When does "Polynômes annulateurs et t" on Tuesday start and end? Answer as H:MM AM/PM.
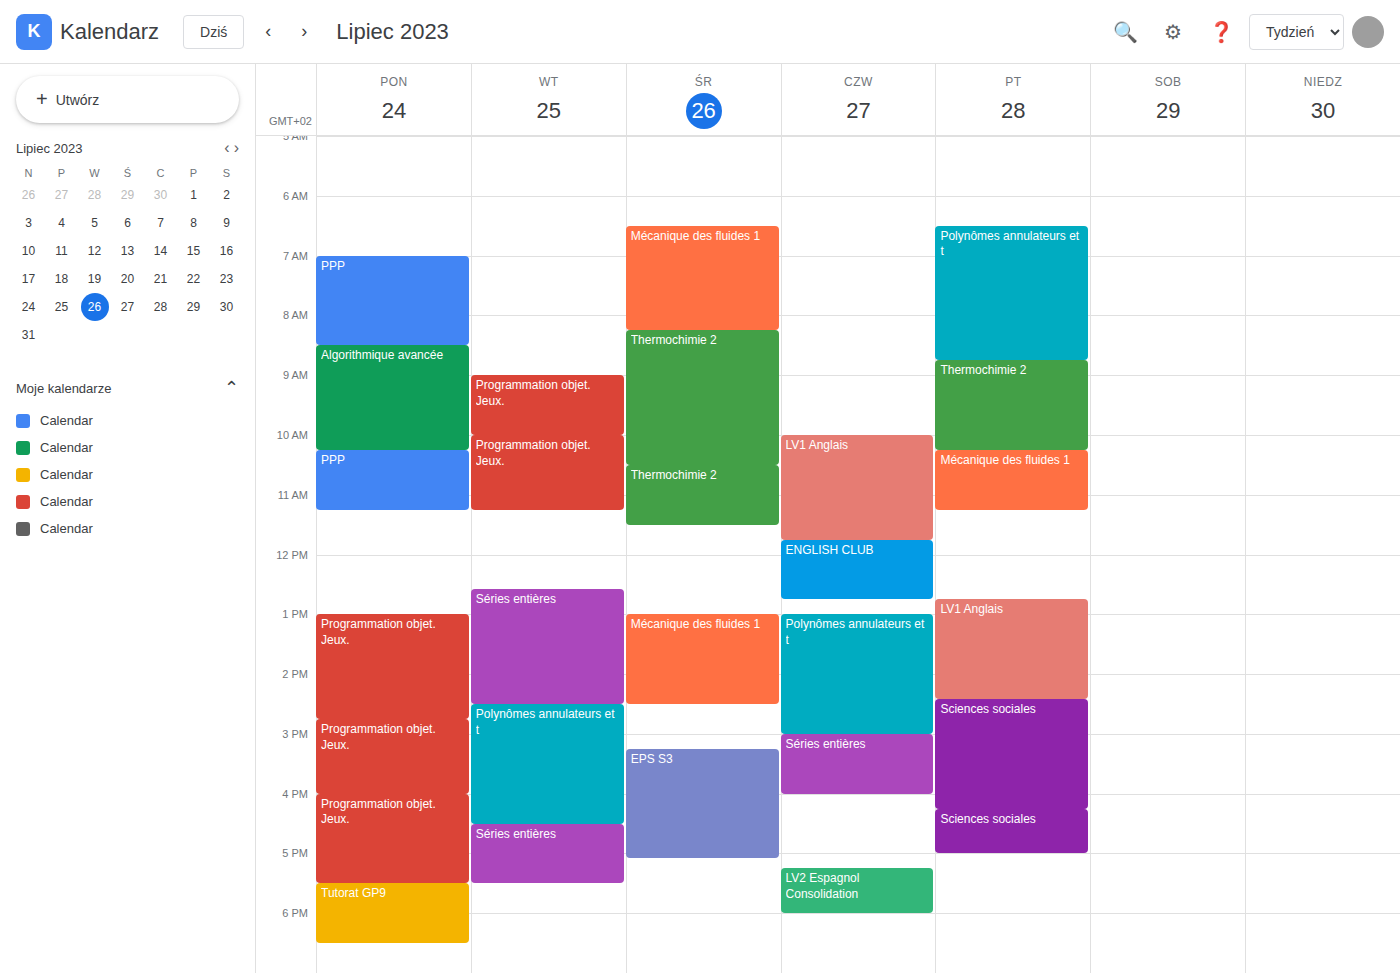
2:30 PM to 4:30 PM